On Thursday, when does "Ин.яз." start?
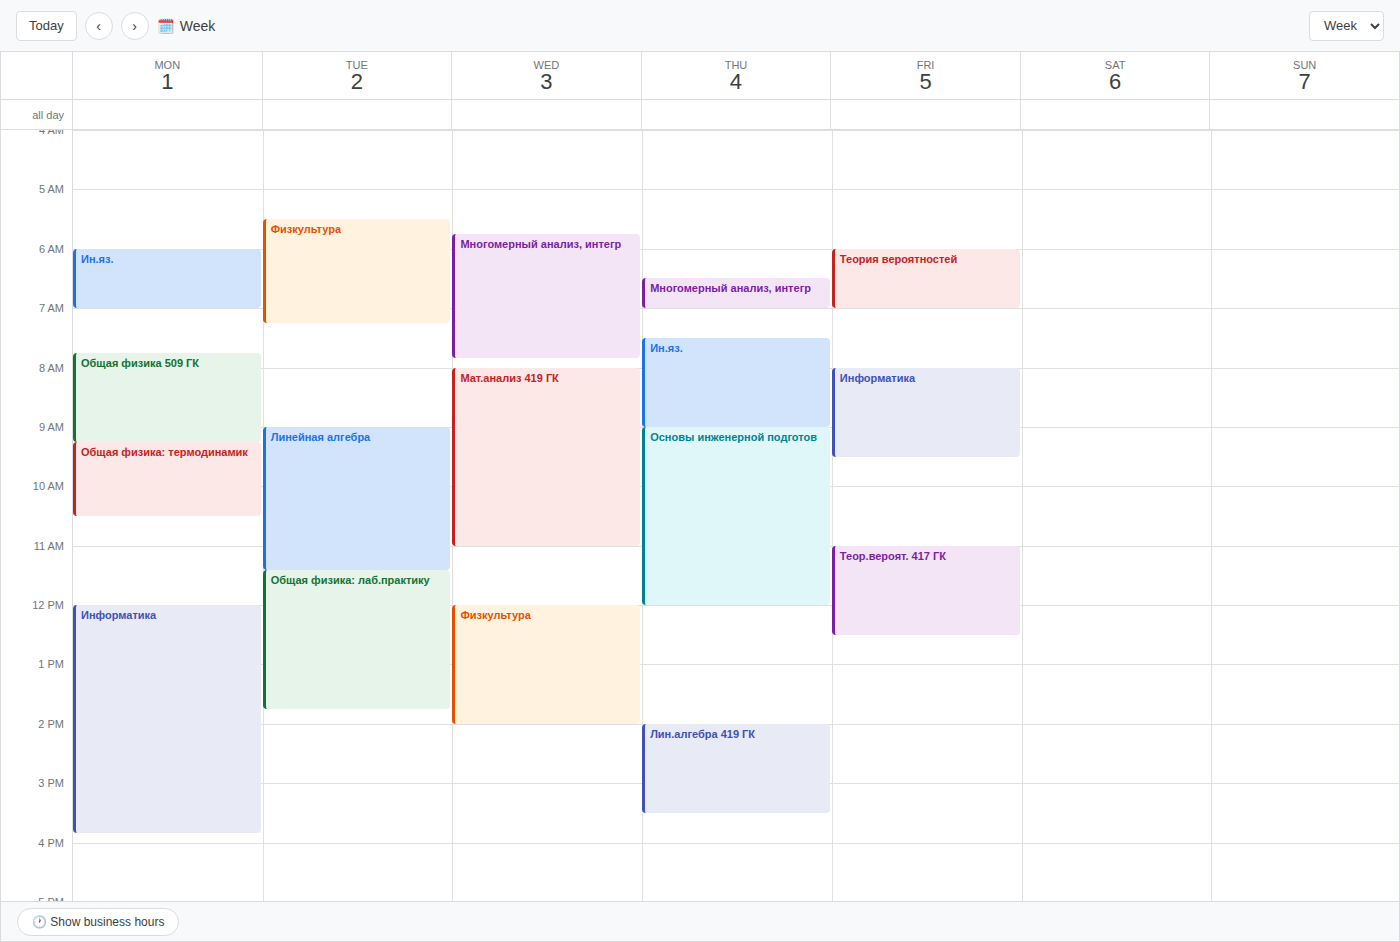
7:30 AM